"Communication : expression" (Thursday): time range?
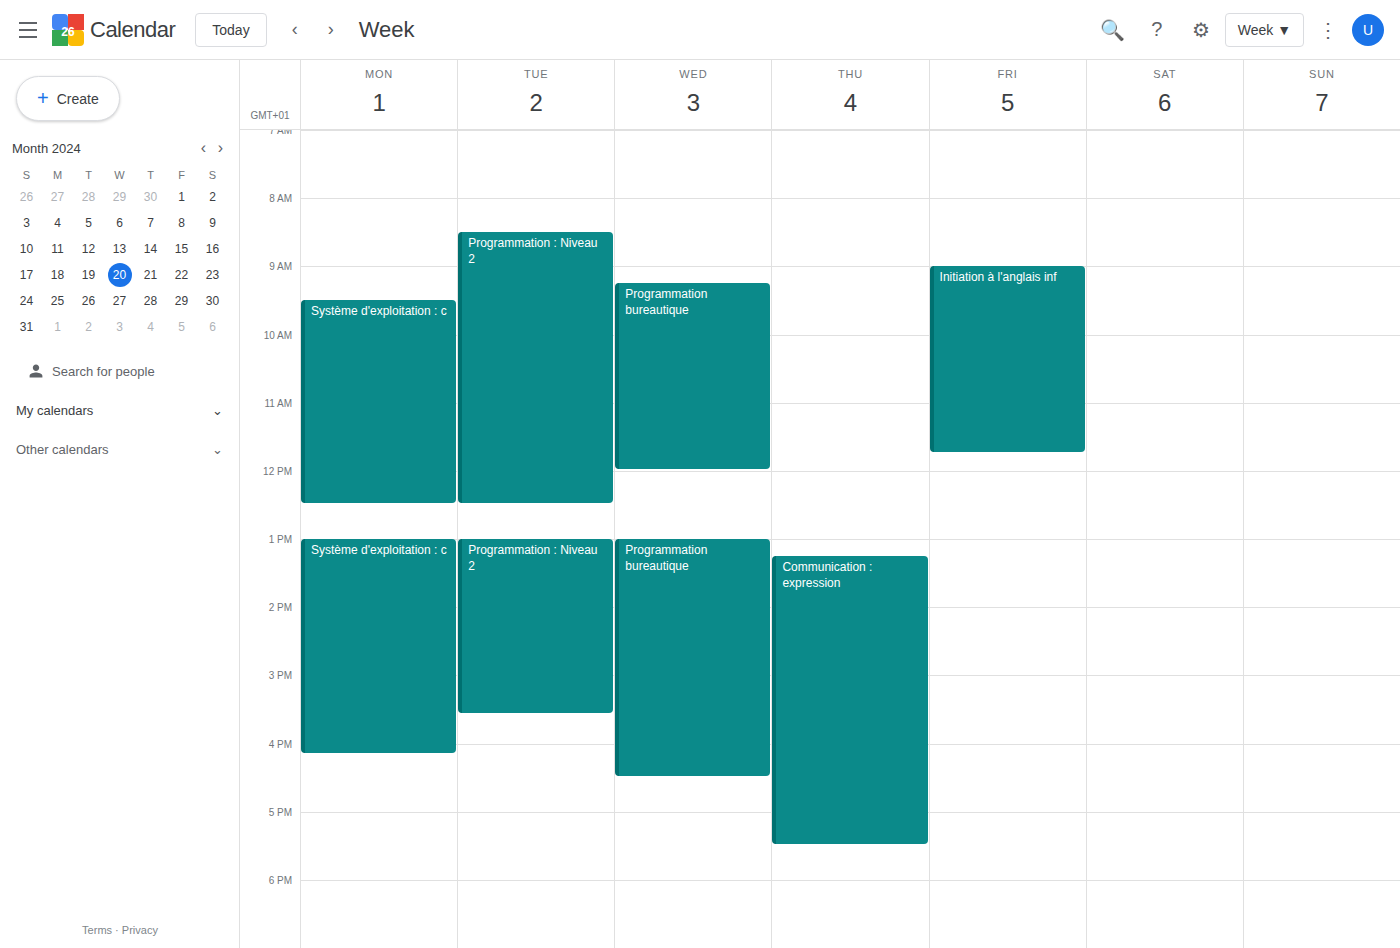
1:15 PM to 5:30 PM